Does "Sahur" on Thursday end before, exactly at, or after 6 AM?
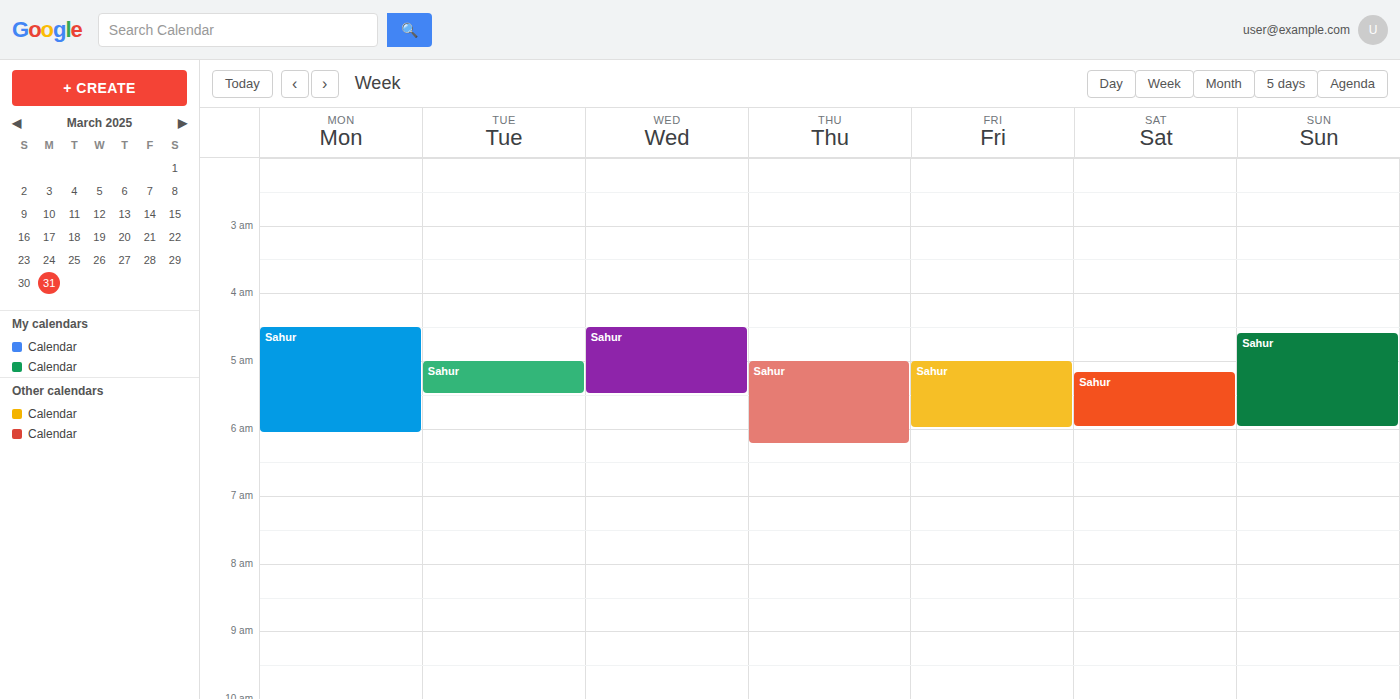
6:15 AM -- after 6 AM, 15 minutes below the 6 AM line.